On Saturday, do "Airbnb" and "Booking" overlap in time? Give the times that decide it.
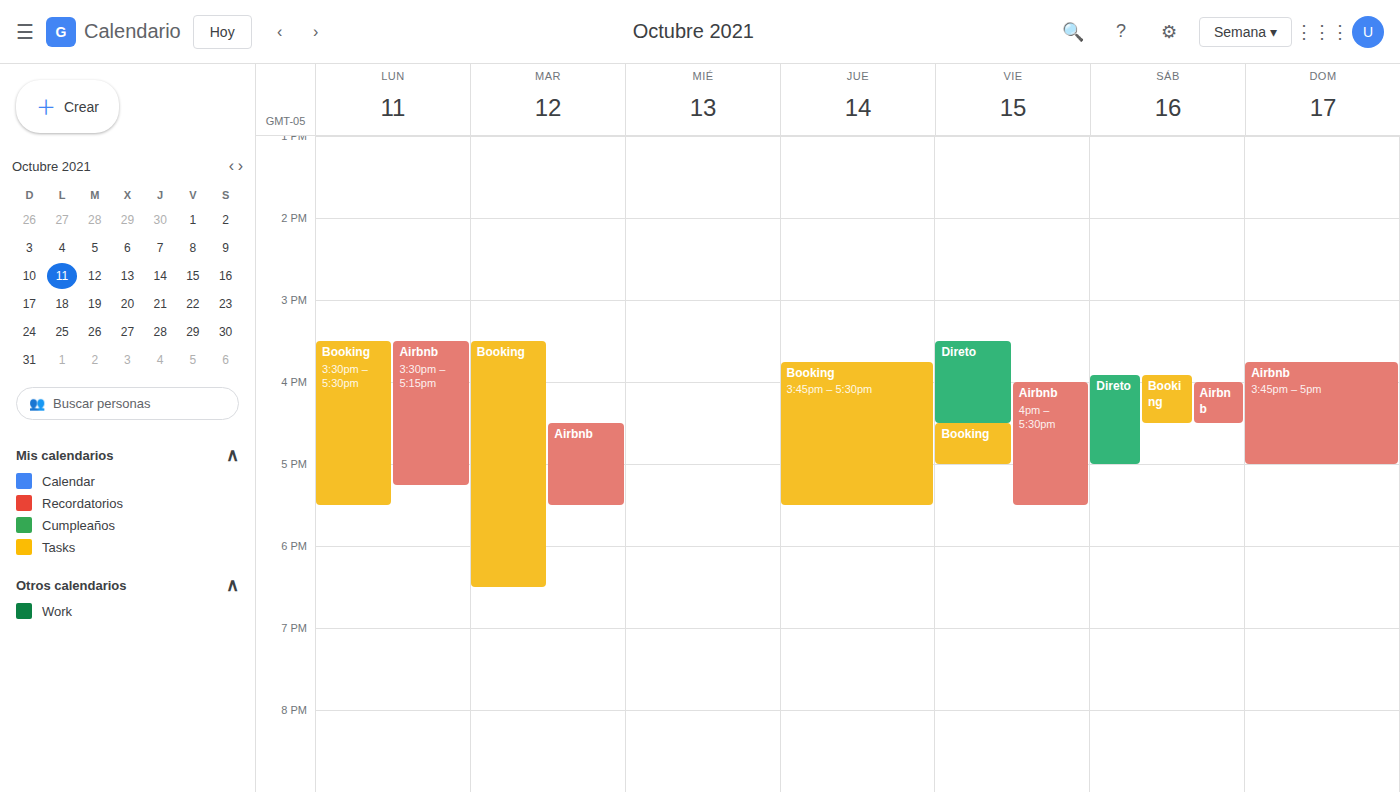
"Airbnb" runs 16:00 to 16:30, inside "Booking" -- they overlap.